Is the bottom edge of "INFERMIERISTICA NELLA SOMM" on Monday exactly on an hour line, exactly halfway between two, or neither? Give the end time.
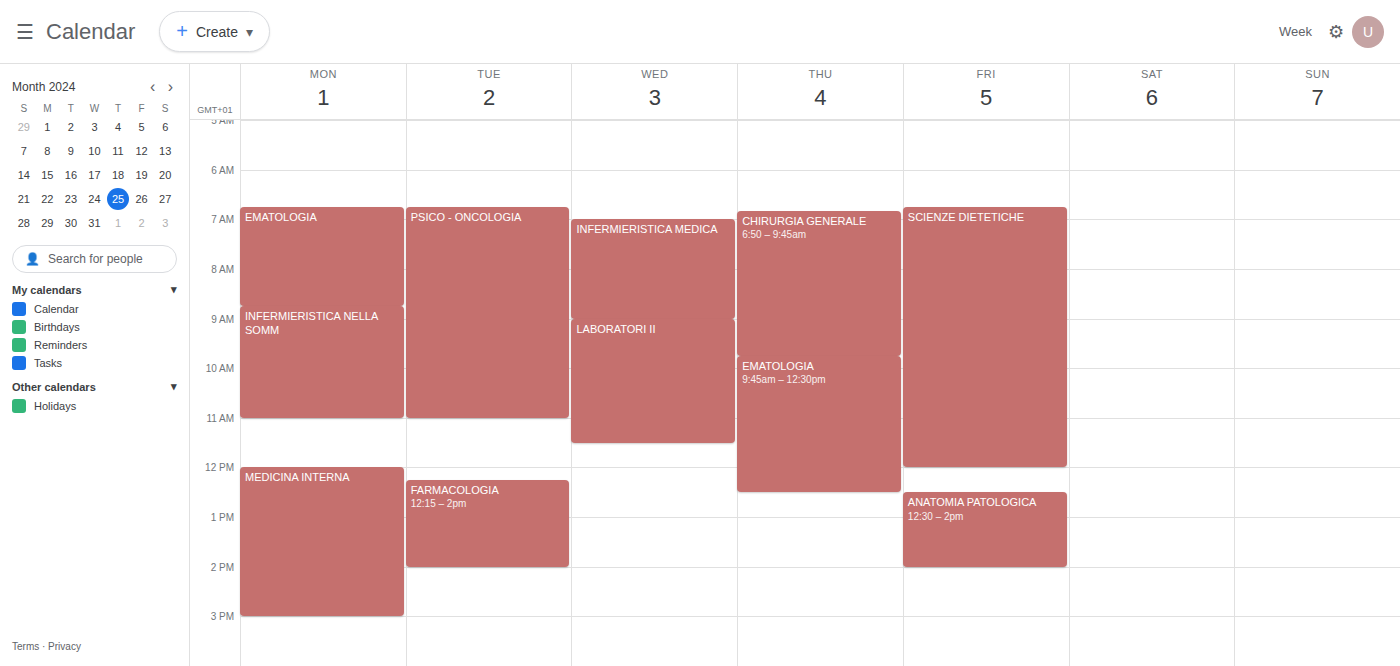
11:00 AM -- exactly on the 11 AM line.